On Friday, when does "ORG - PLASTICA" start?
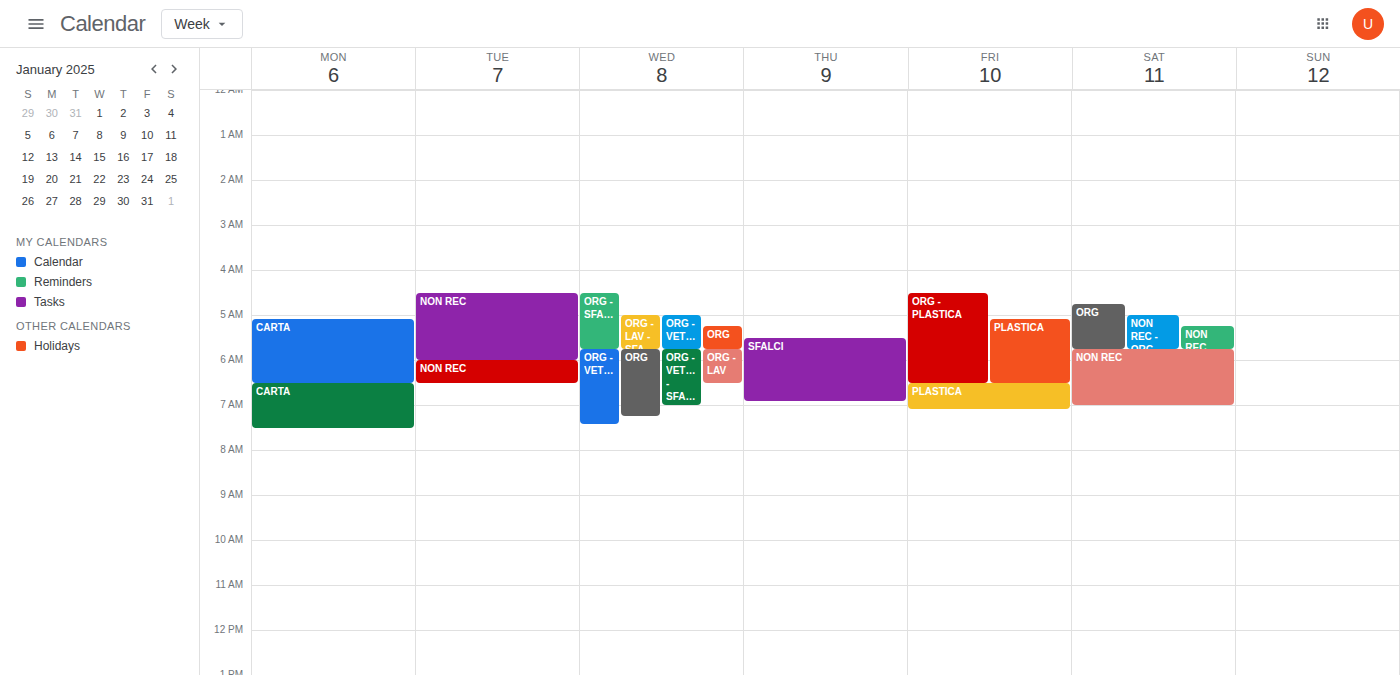
4:30 AM